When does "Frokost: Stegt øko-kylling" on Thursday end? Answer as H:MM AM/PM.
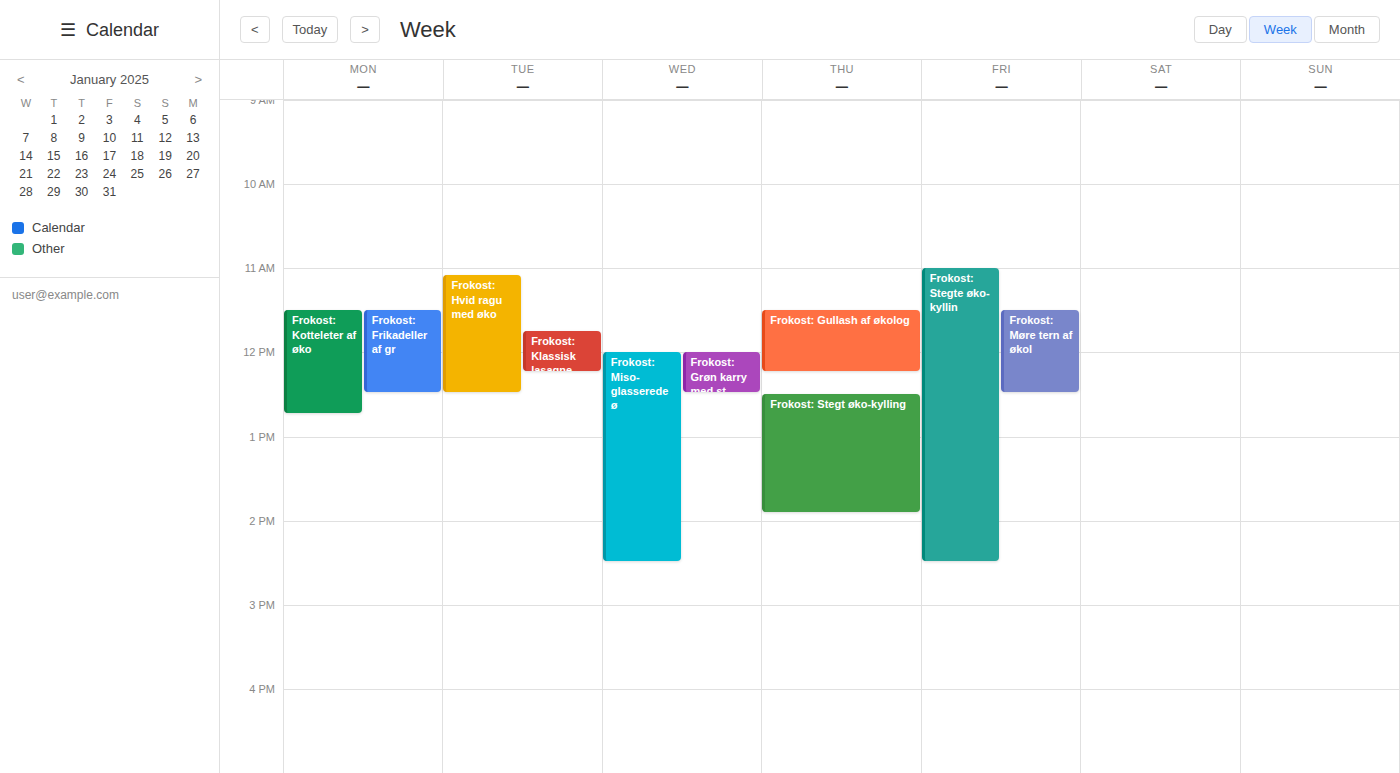
1:55 PM